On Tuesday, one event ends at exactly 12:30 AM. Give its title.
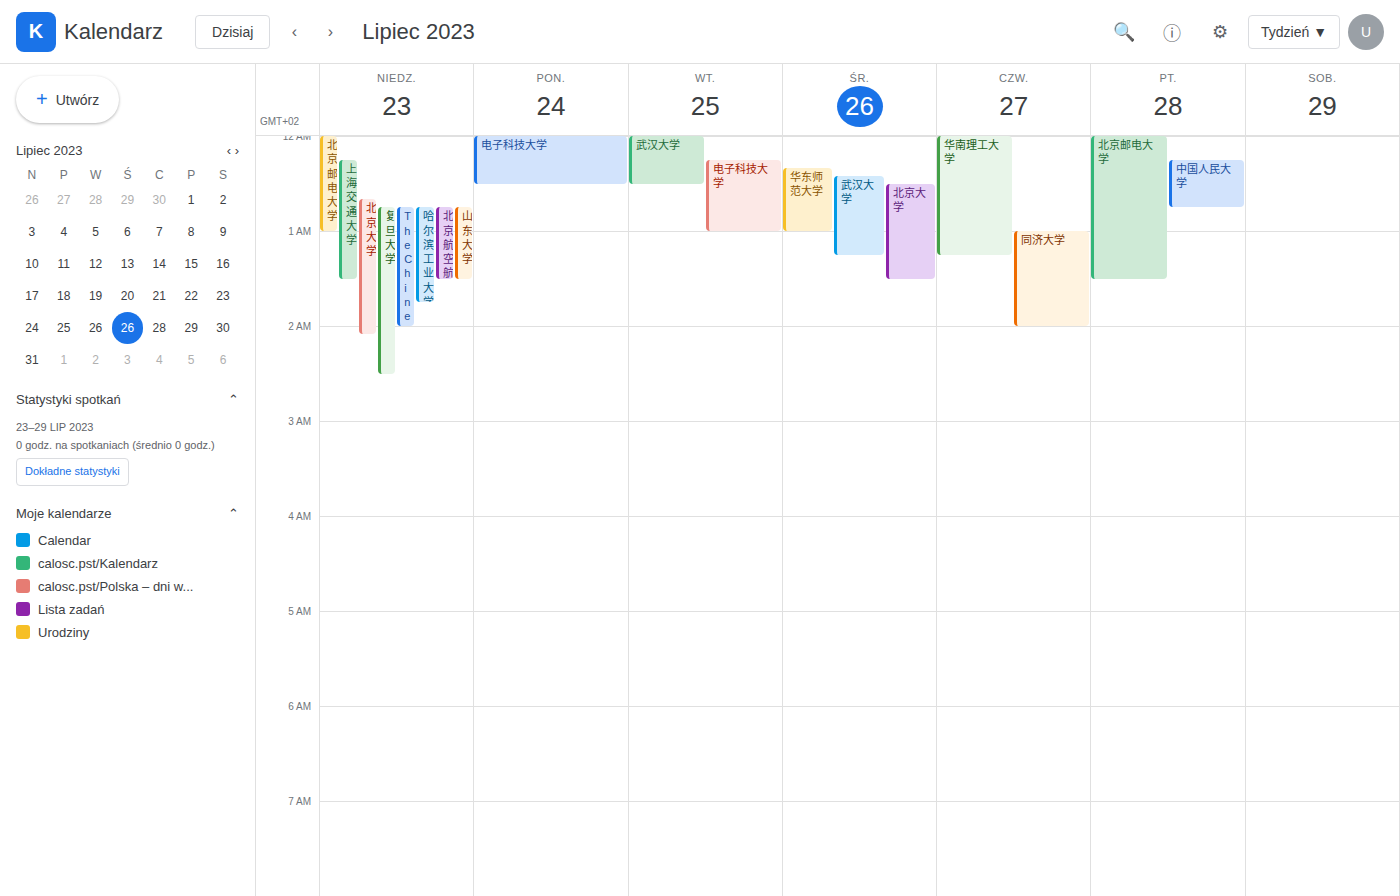
"武汉大学"